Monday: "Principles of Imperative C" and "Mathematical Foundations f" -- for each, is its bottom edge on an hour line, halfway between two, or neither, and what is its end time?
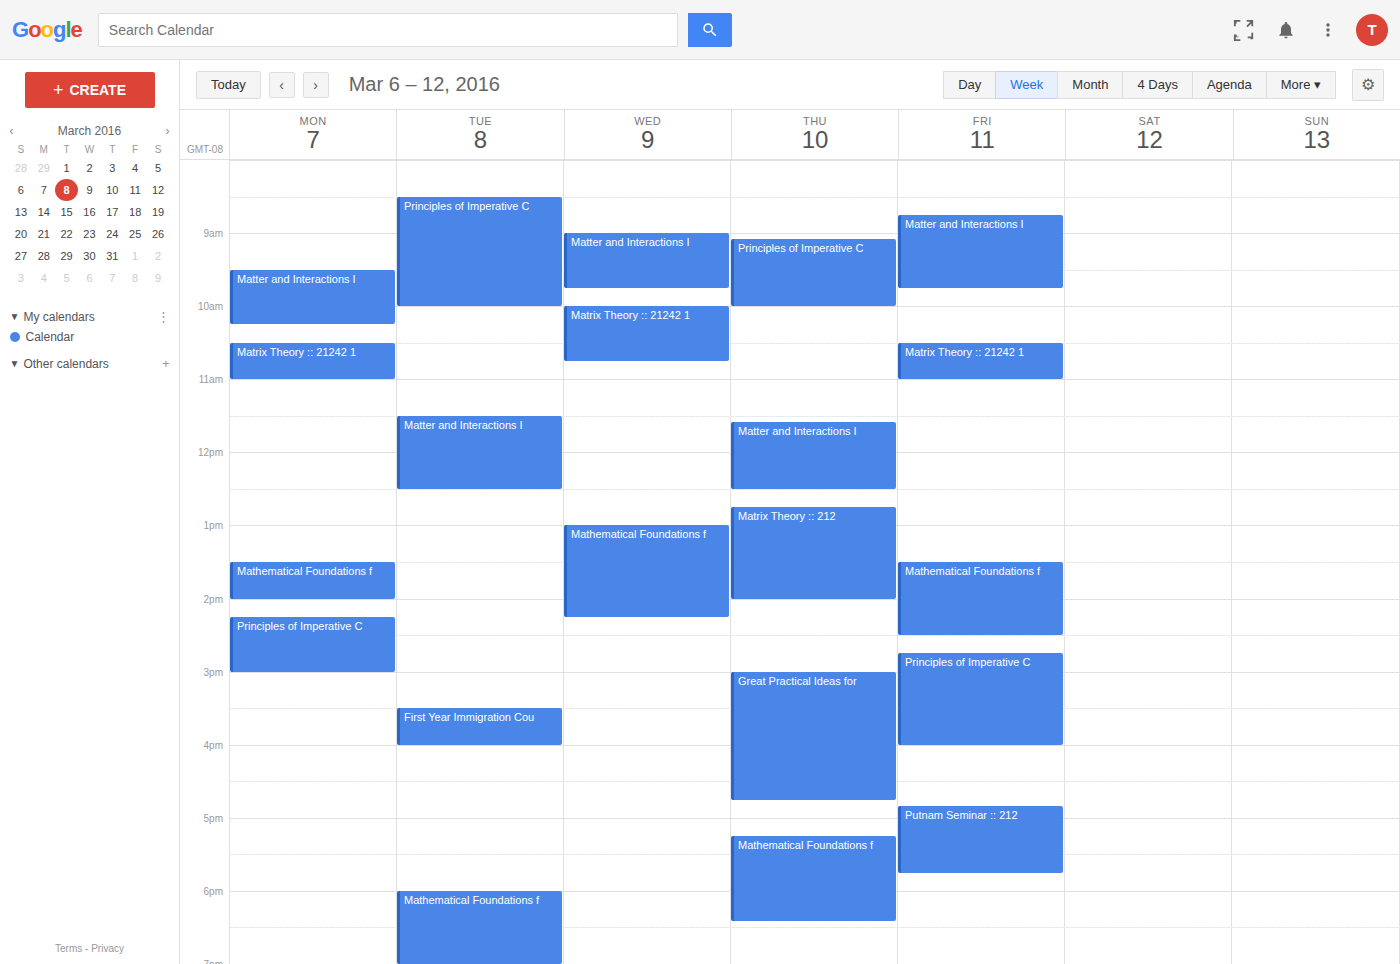
"Principles of Imperative C": 3:00 PM, exactly on the 3 PM line. "Mathematical Foundations f": 2:00 PM, exactly on the 2 PM line.